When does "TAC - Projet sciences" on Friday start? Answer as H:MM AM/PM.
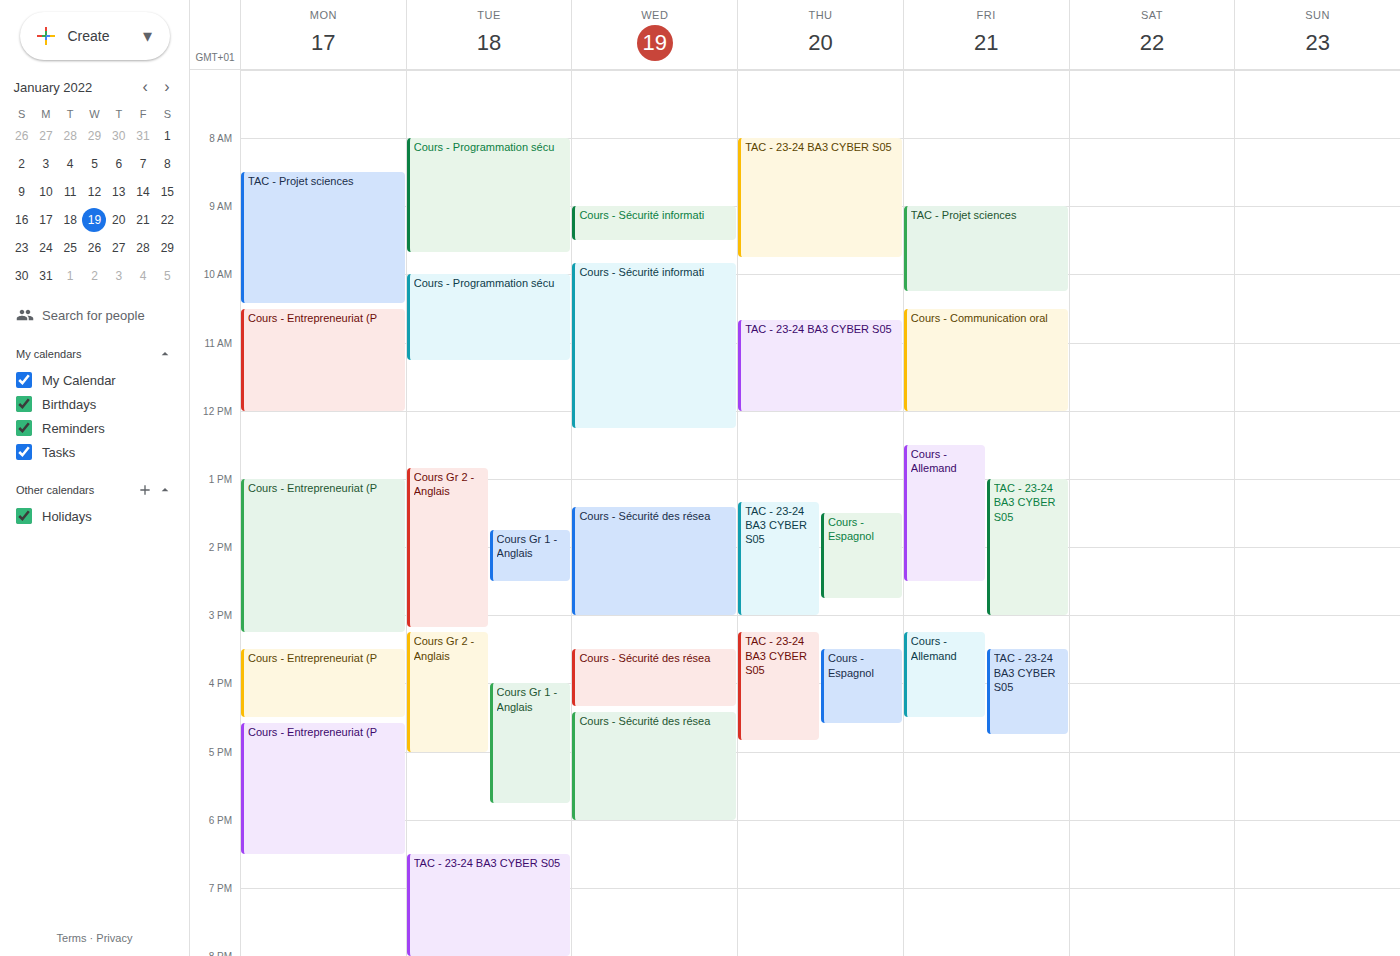
9:00 AM